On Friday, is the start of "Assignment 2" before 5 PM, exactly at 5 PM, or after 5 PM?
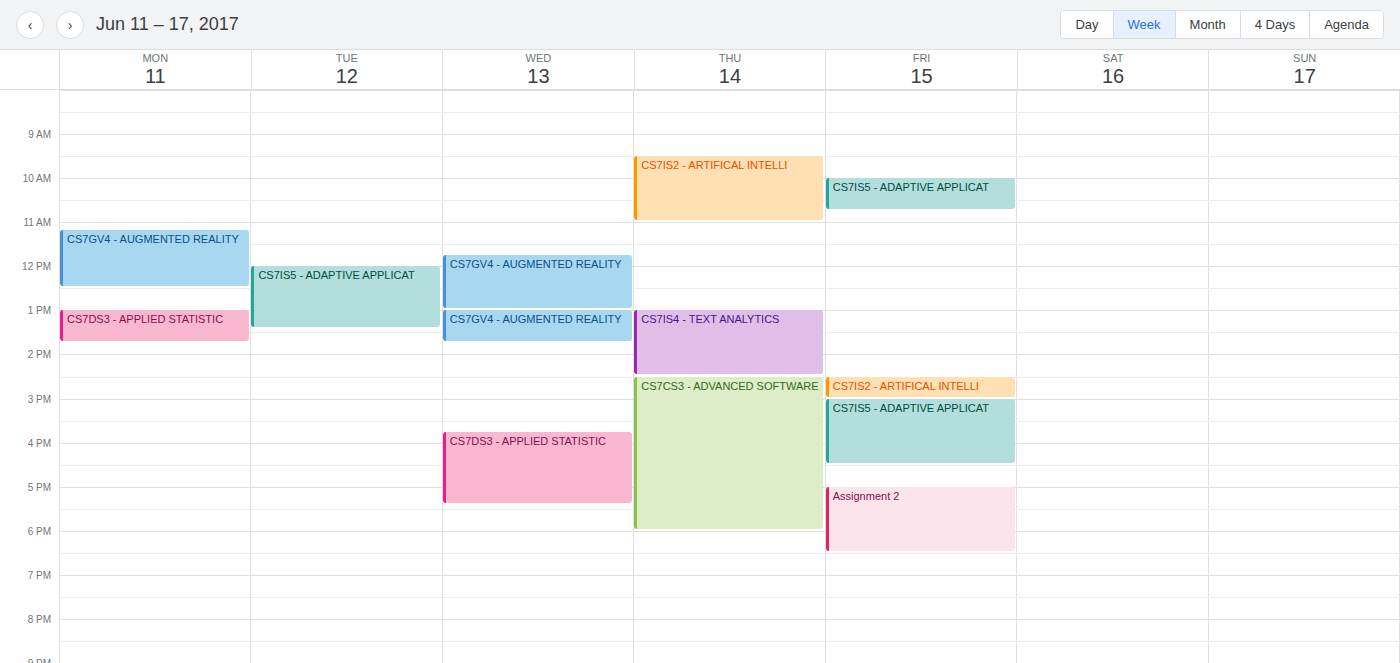
5:00 PM -- exactly at 5 PM, on the 5 PM line.